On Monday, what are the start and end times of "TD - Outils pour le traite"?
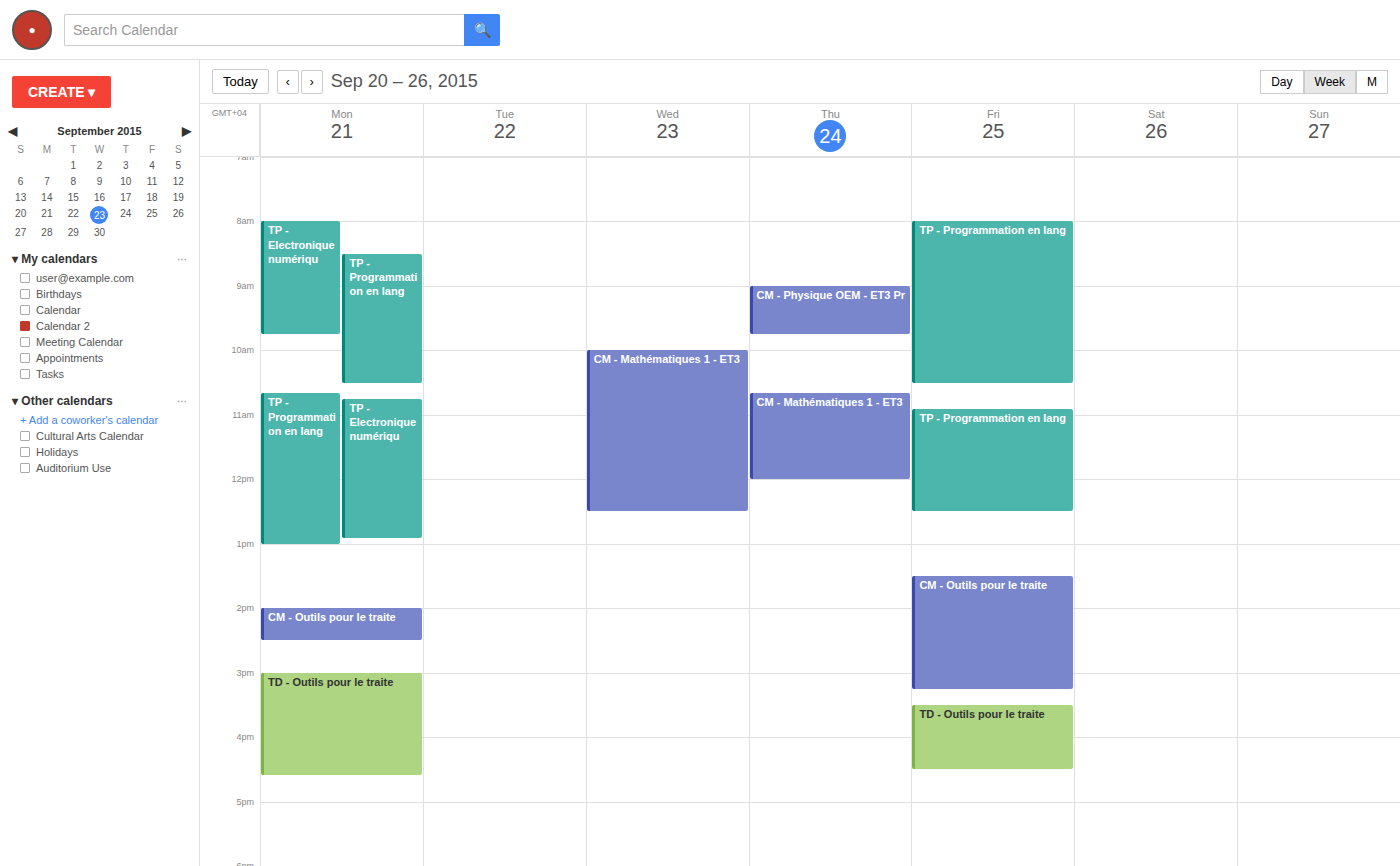
3:00 PM to 4:35 PM